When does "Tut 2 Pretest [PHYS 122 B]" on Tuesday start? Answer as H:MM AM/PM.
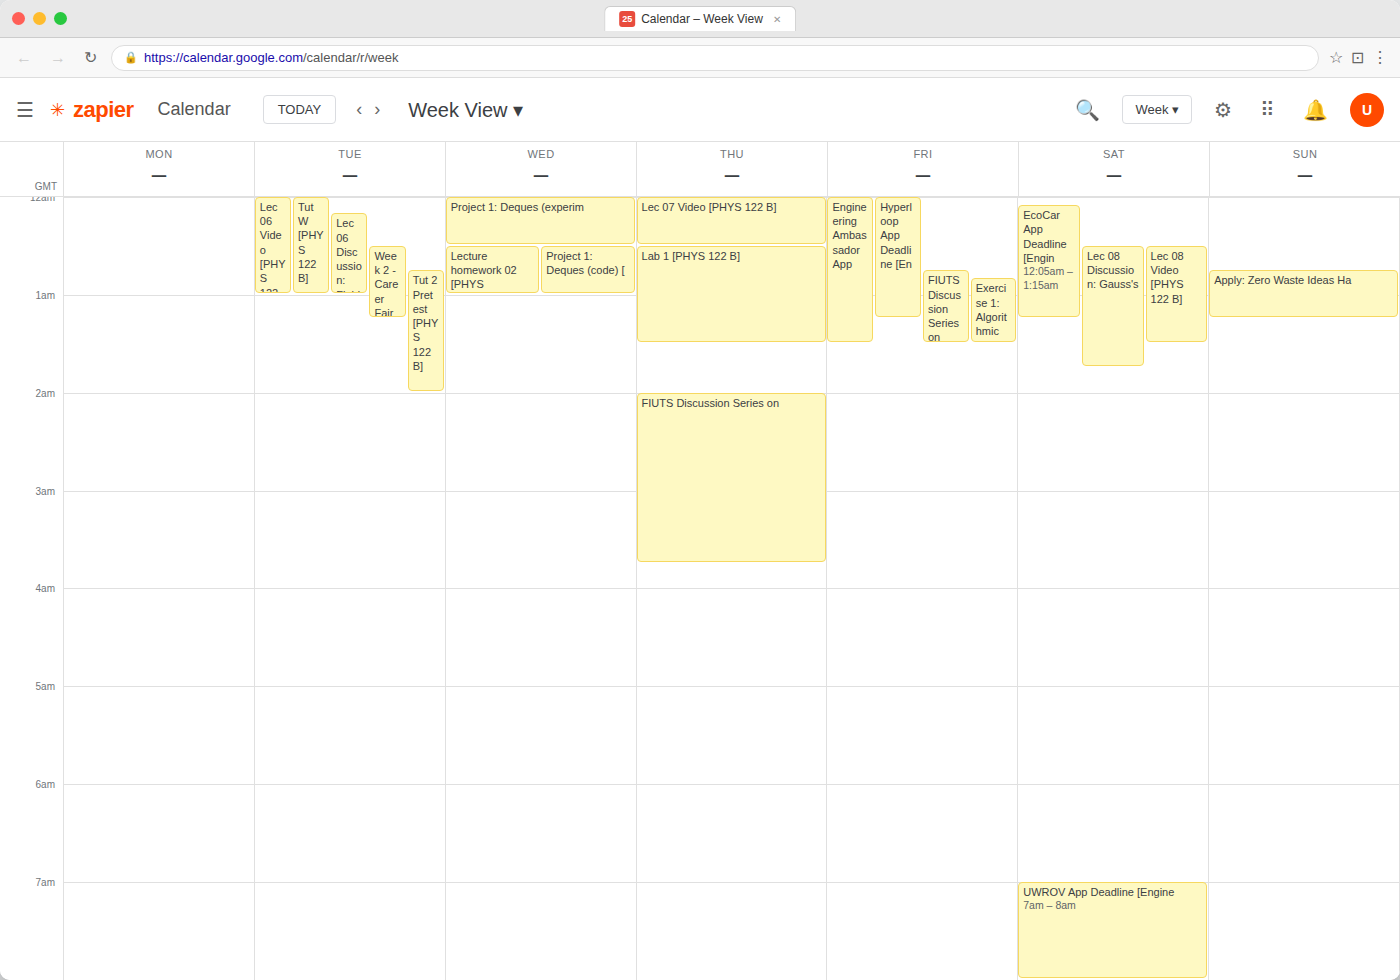
12:45 AM